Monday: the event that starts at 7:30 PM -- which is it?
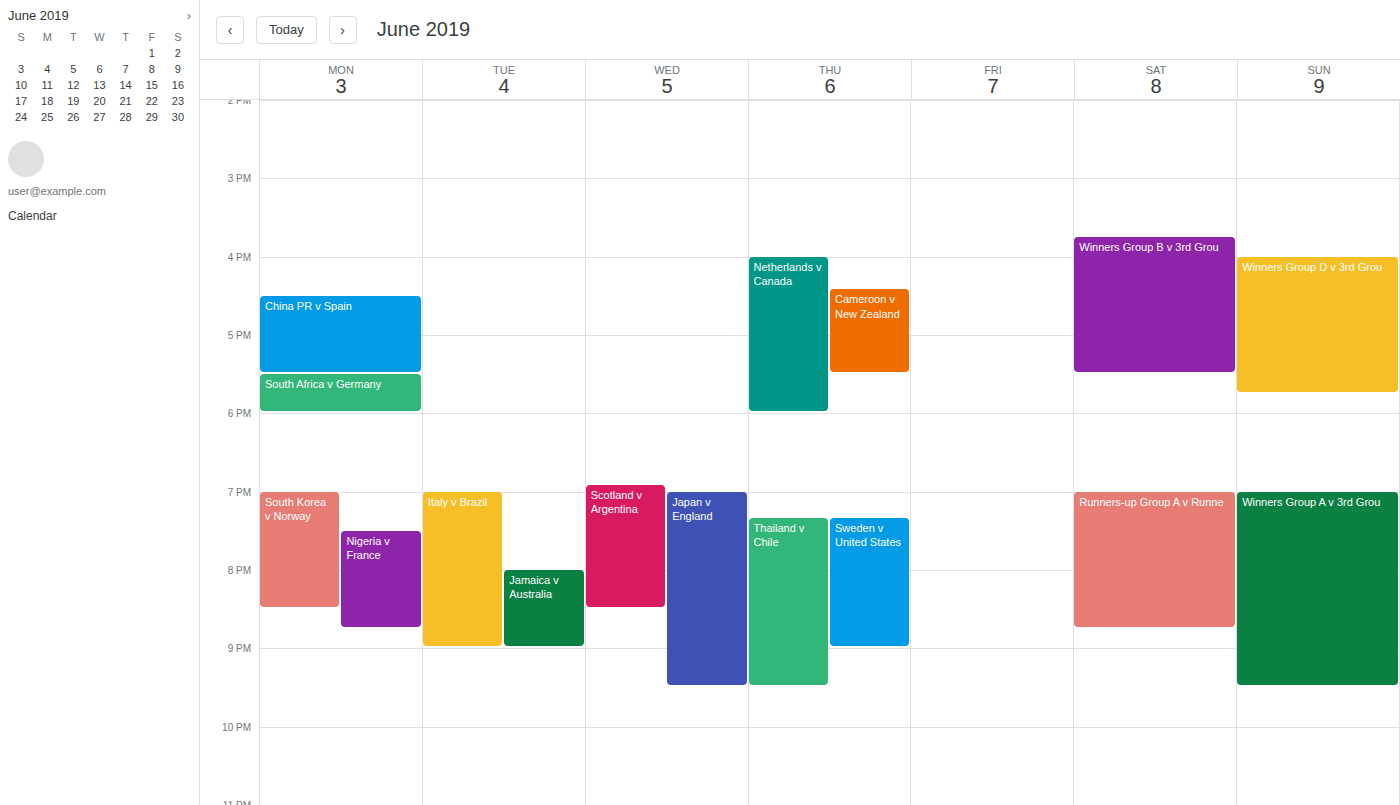
"Nigeria v France"